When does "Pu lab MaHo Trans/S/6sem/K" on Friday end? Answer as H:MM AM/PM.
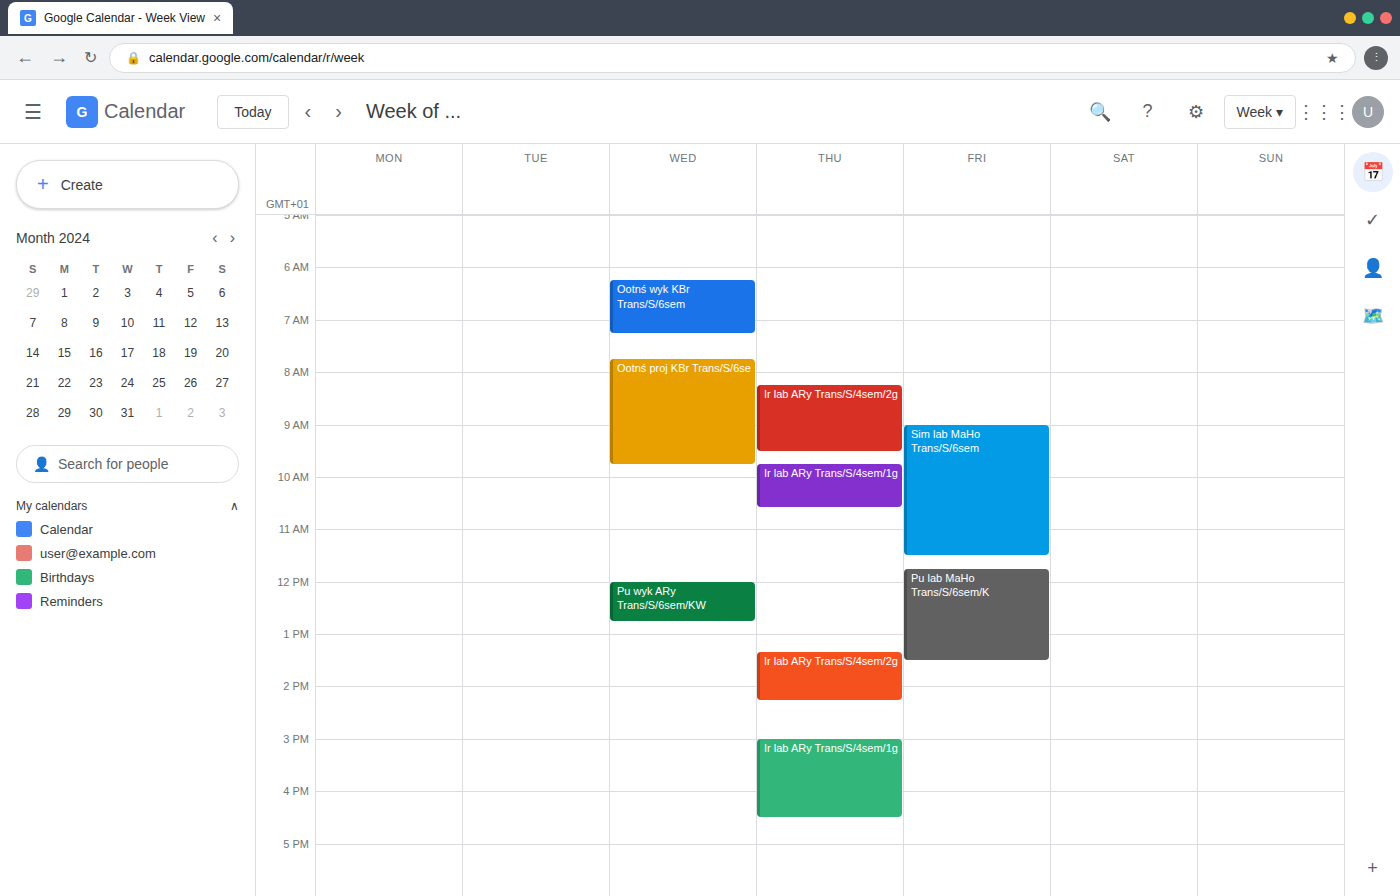
1:30 PM